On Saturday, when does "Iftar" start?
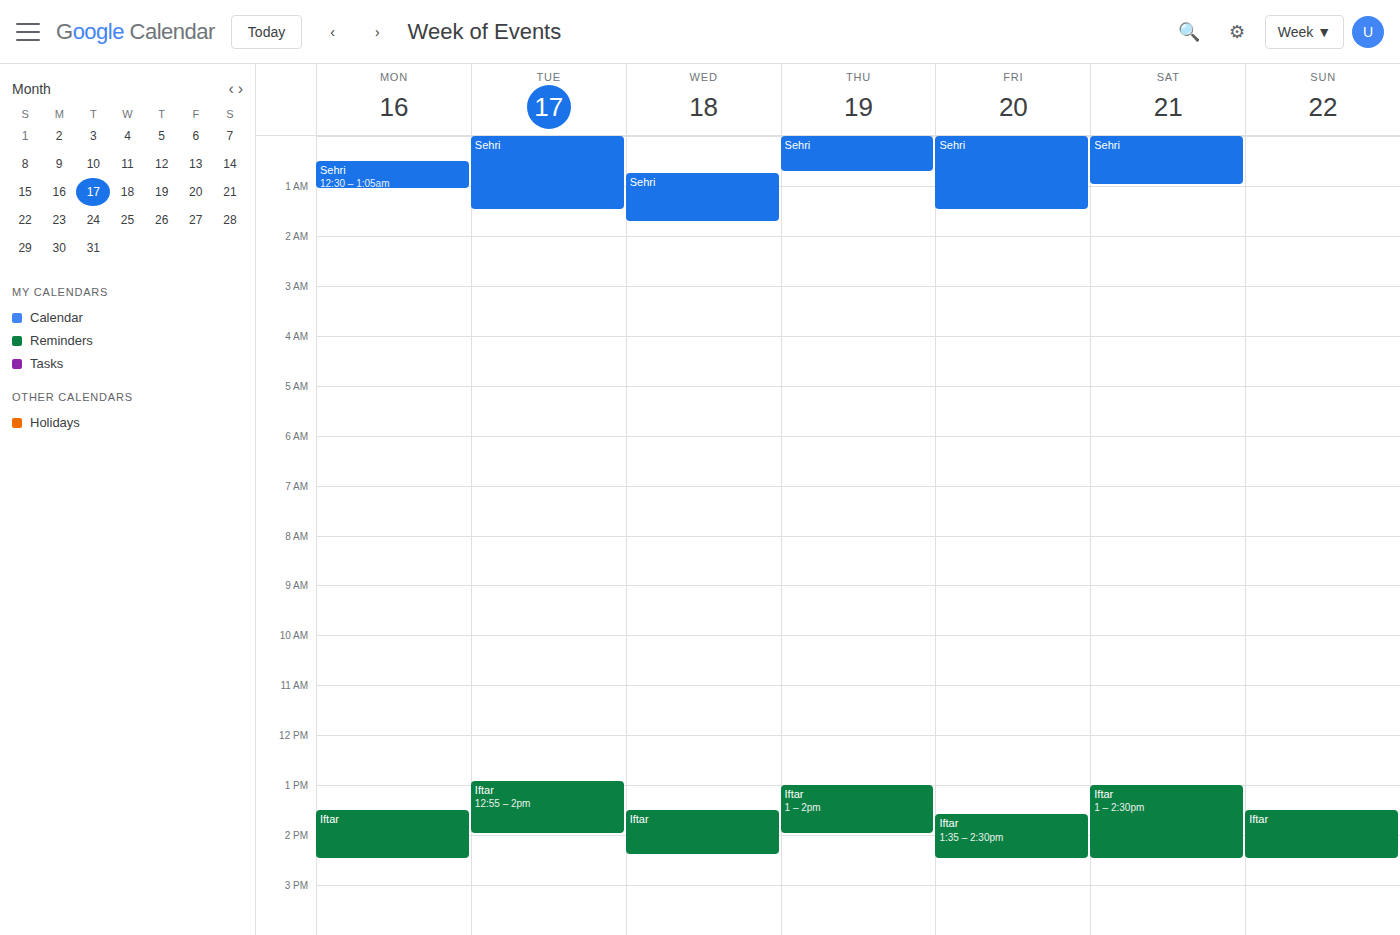
1:00 PM